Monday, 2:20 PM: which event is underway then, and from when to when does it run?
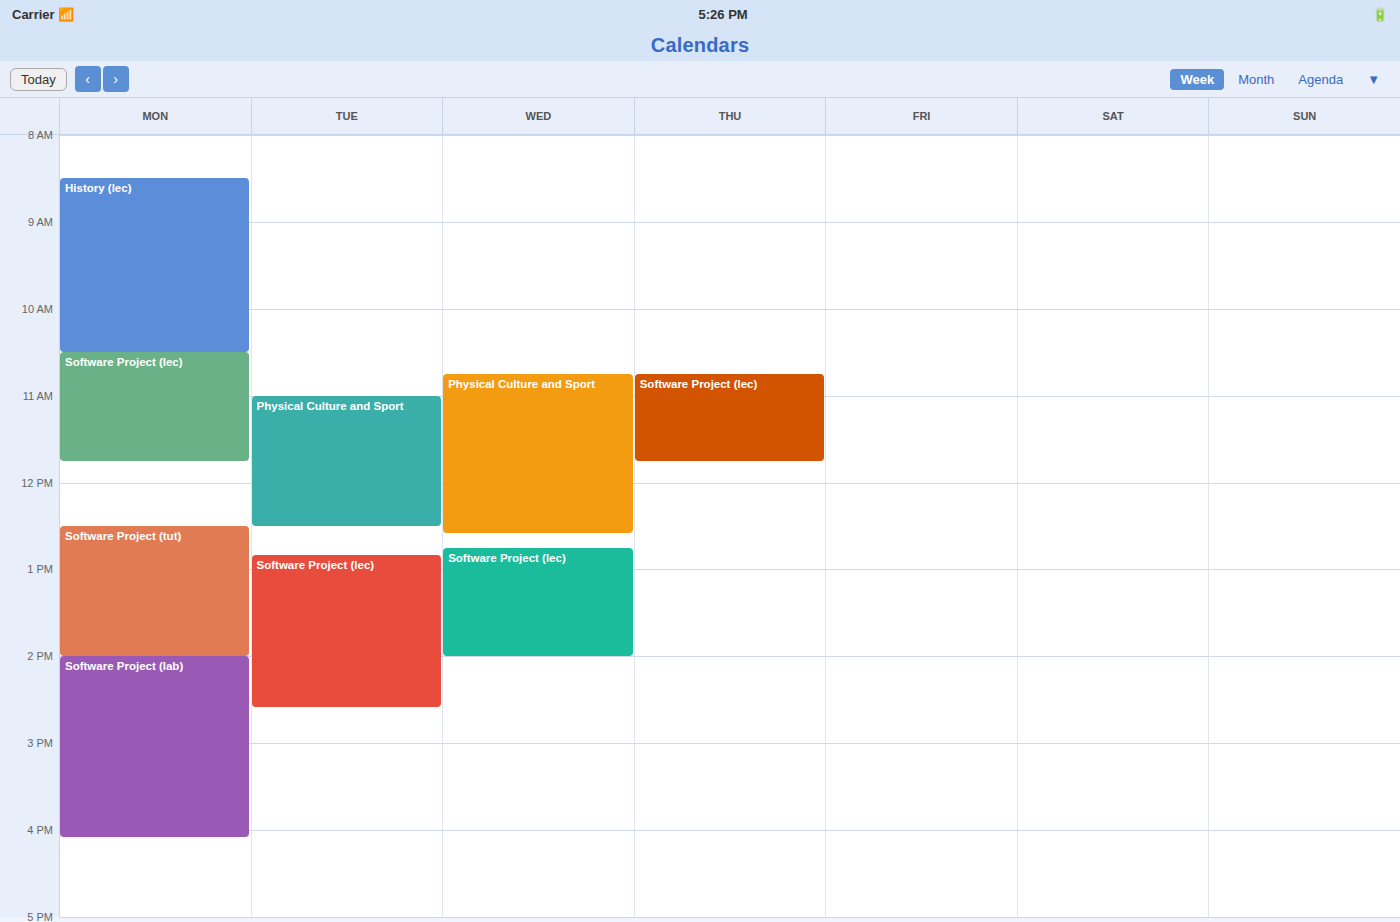
"Software Project (lab)", 2:00 PM to 4:05 PM